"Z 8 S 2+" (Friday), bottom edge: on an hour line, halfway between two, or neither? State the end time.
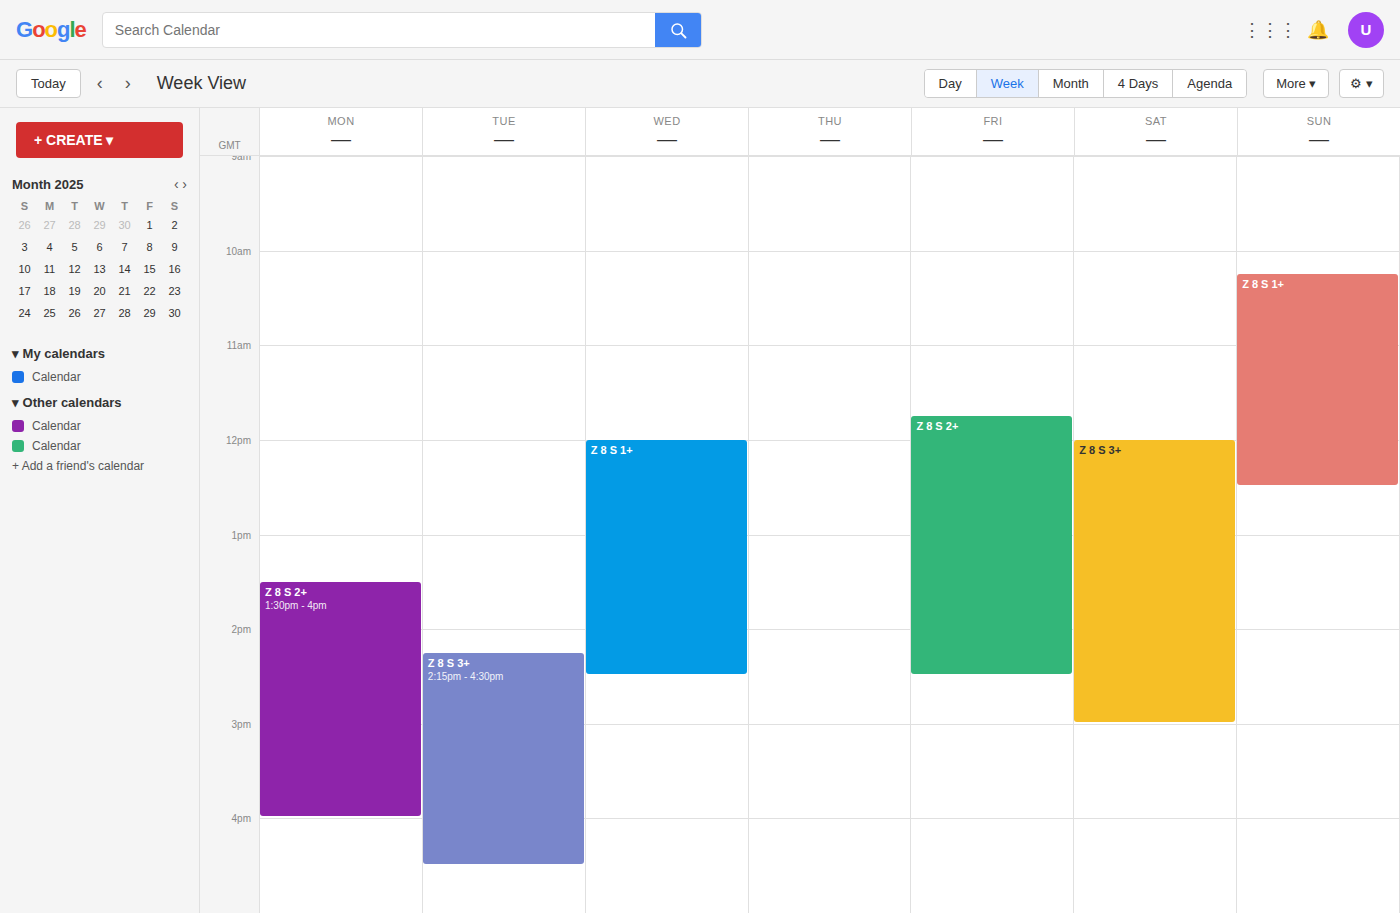
2:30 PM -- halfway between the 2 PM and 3 PM lines.